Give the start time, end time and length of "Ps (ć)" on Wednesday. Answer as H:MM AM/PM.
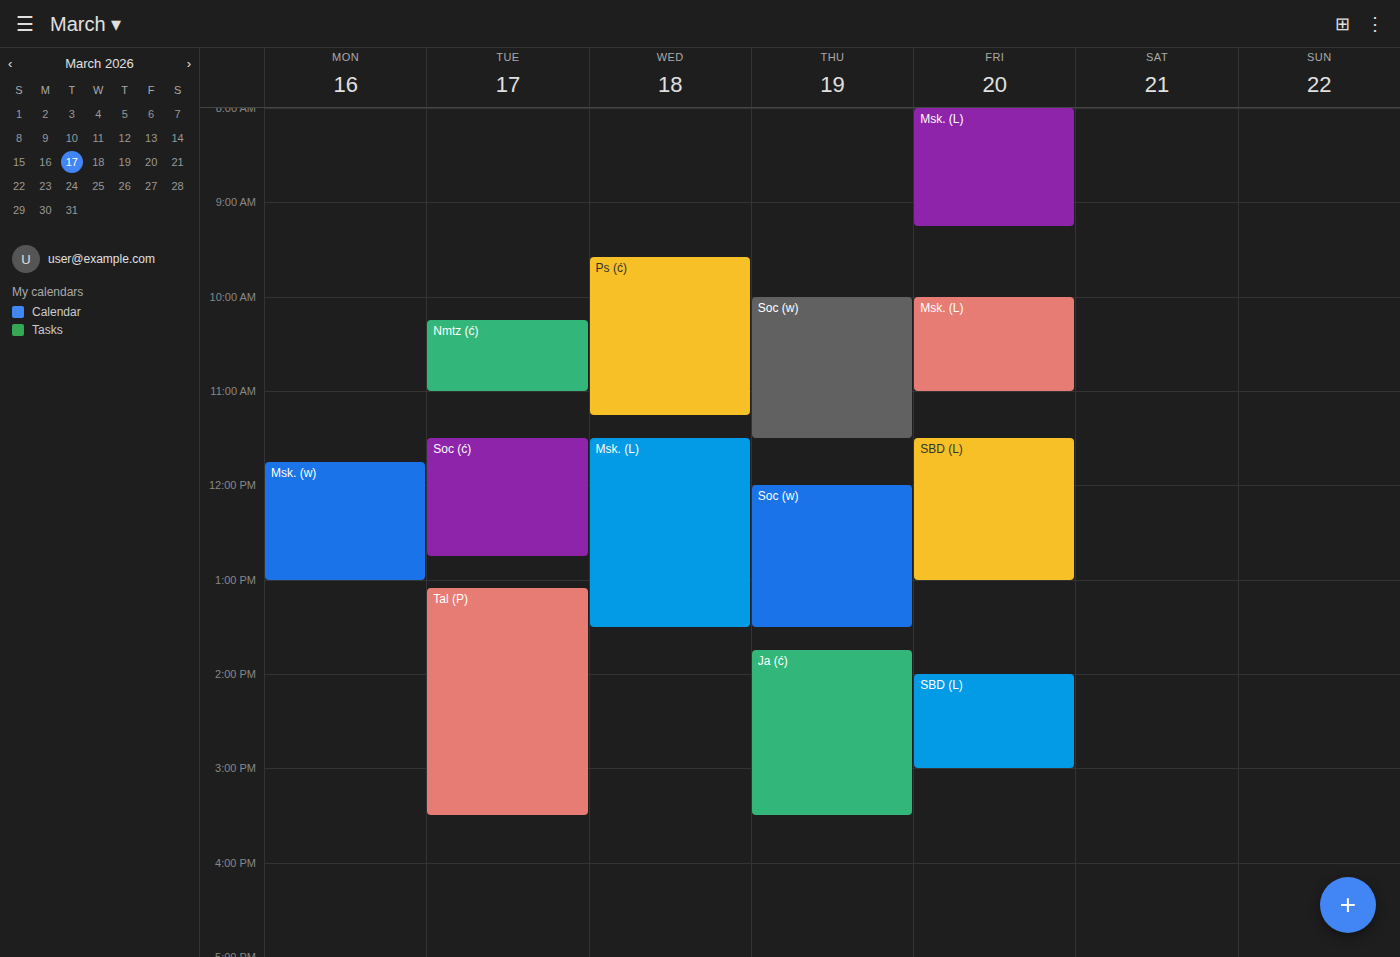
9:35 AM to 11:15 AM, 1 hour 40 minutes